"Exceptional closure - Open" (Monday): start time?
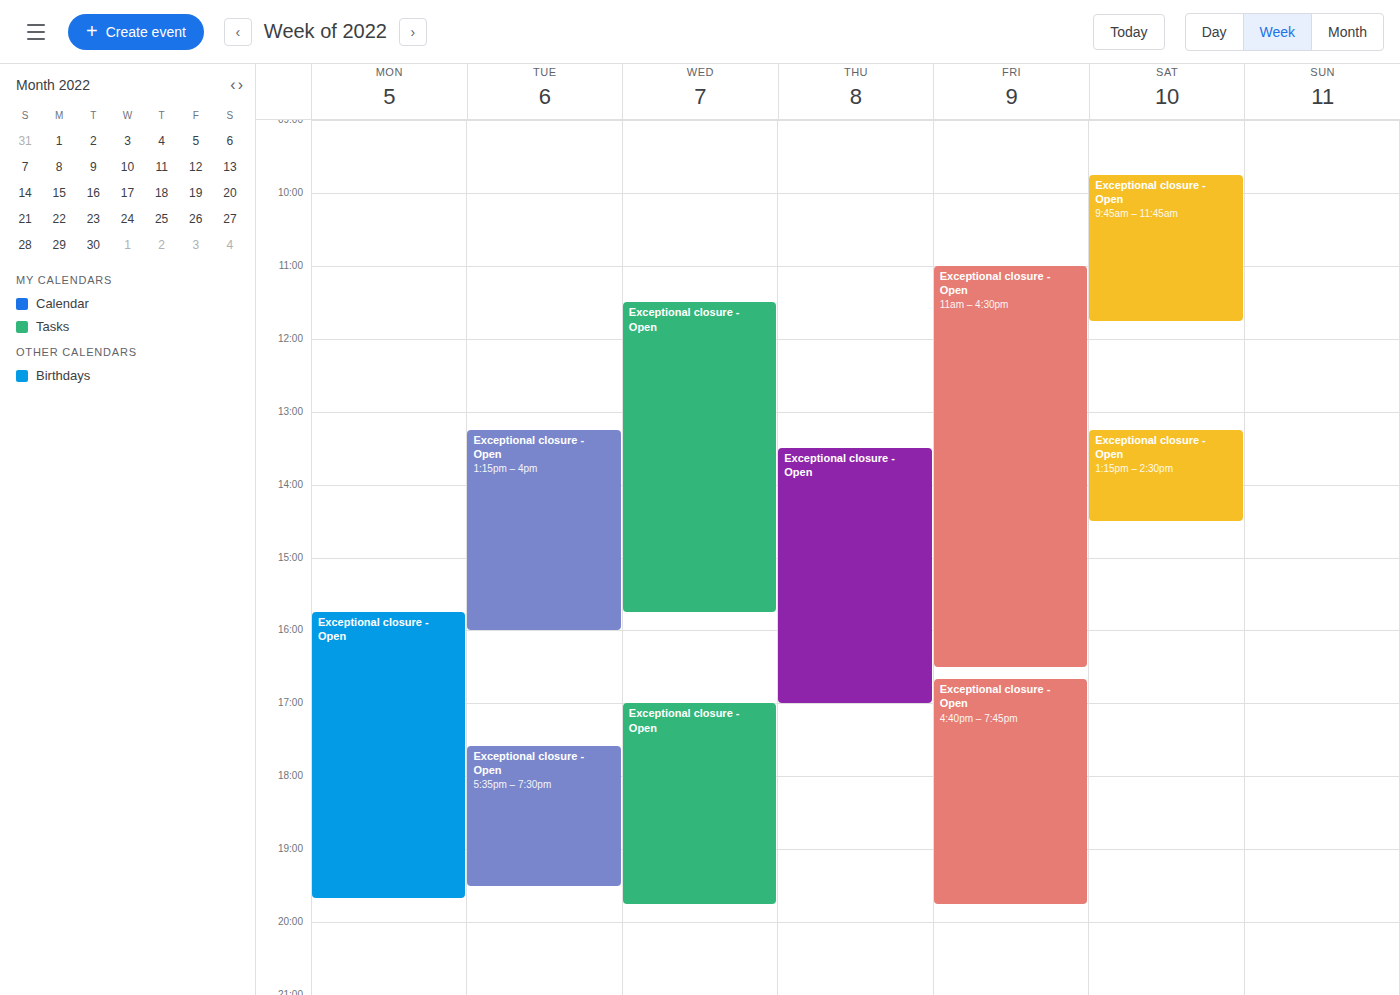
3:45 PM